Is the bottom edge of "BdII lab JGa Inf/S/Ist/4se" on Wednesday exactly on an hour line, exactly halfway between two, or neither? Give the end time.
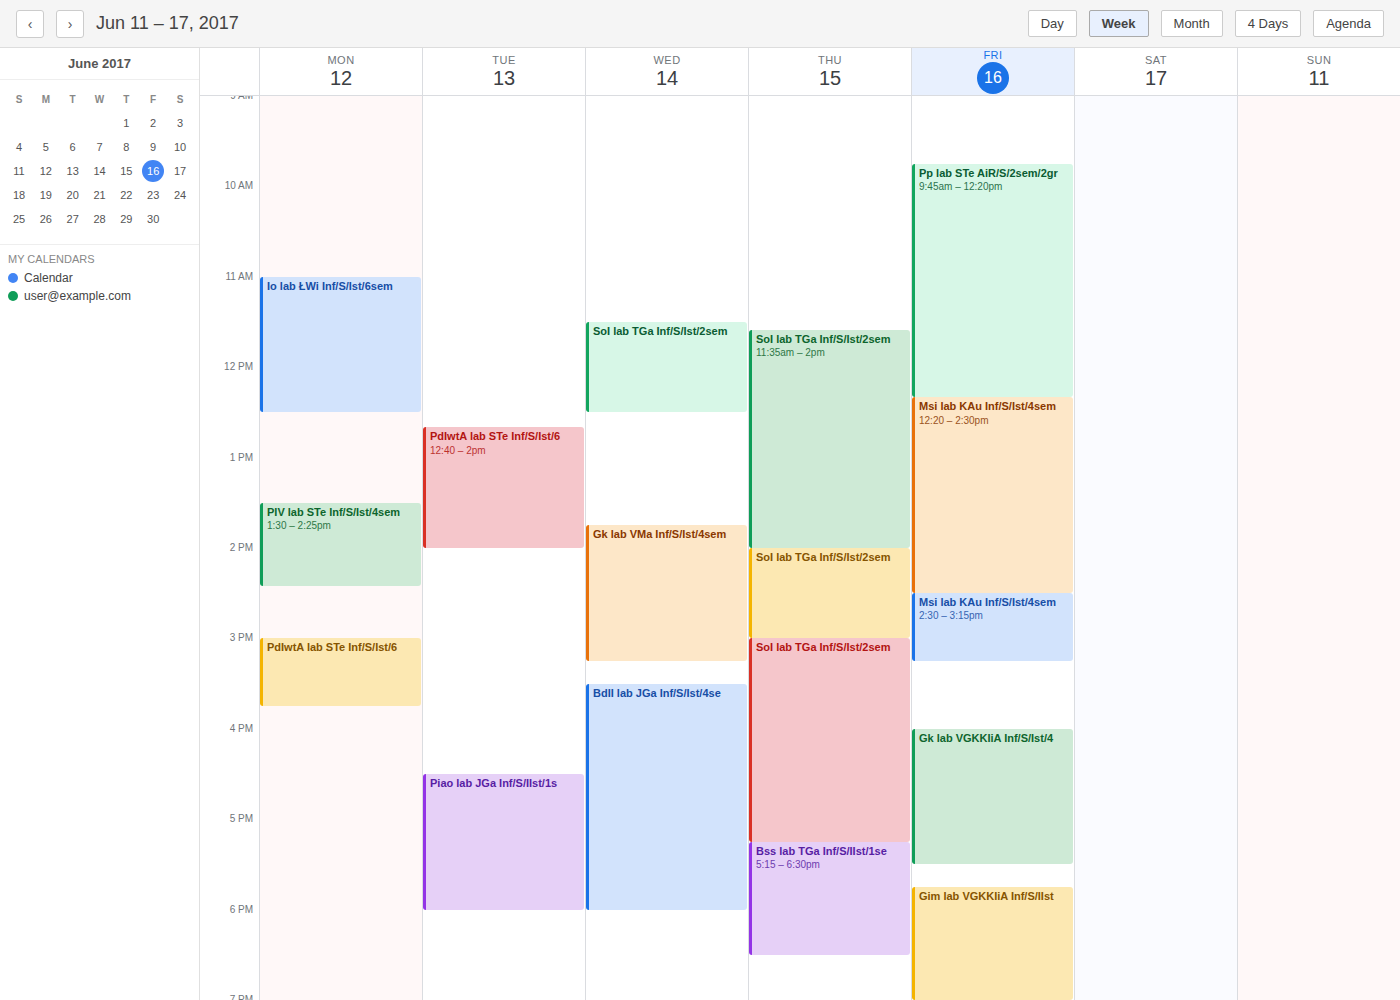
6:00 PM -- exactly on the 6 PM line.